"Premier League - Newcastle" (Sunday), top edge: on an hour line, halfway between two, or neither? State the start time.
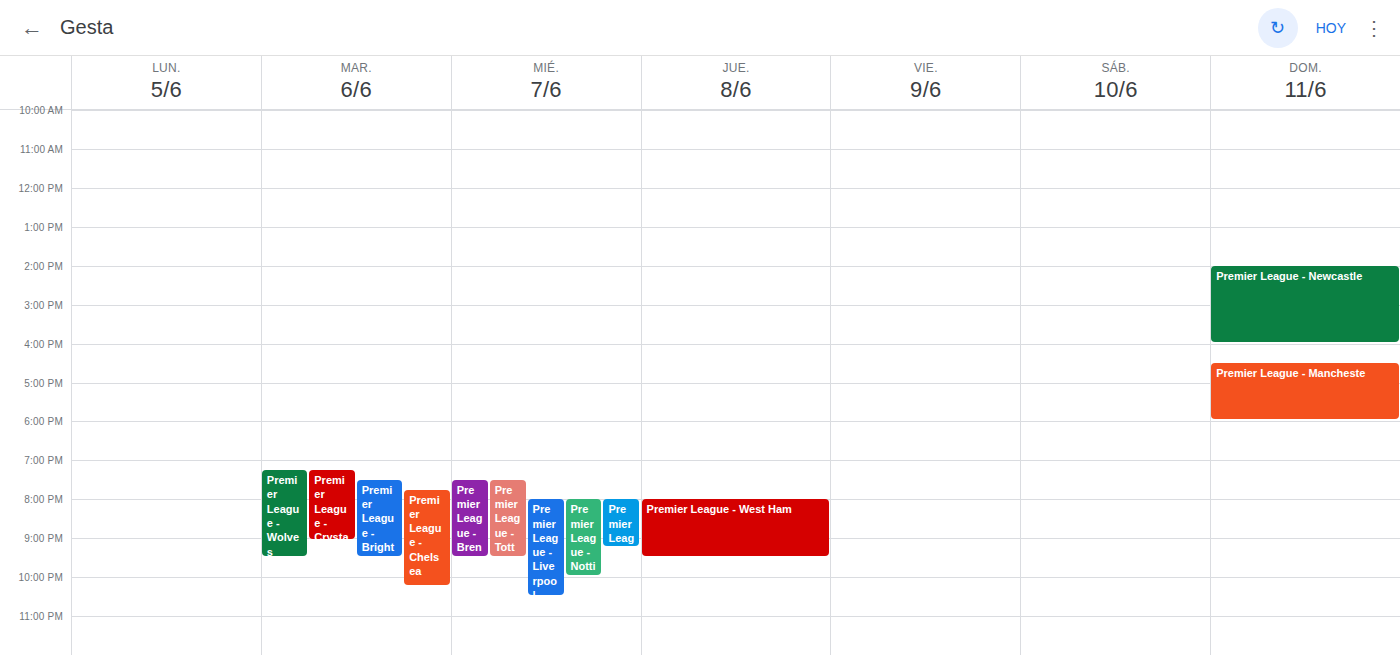
2:00 PM -- exactly on the 2 PM line.